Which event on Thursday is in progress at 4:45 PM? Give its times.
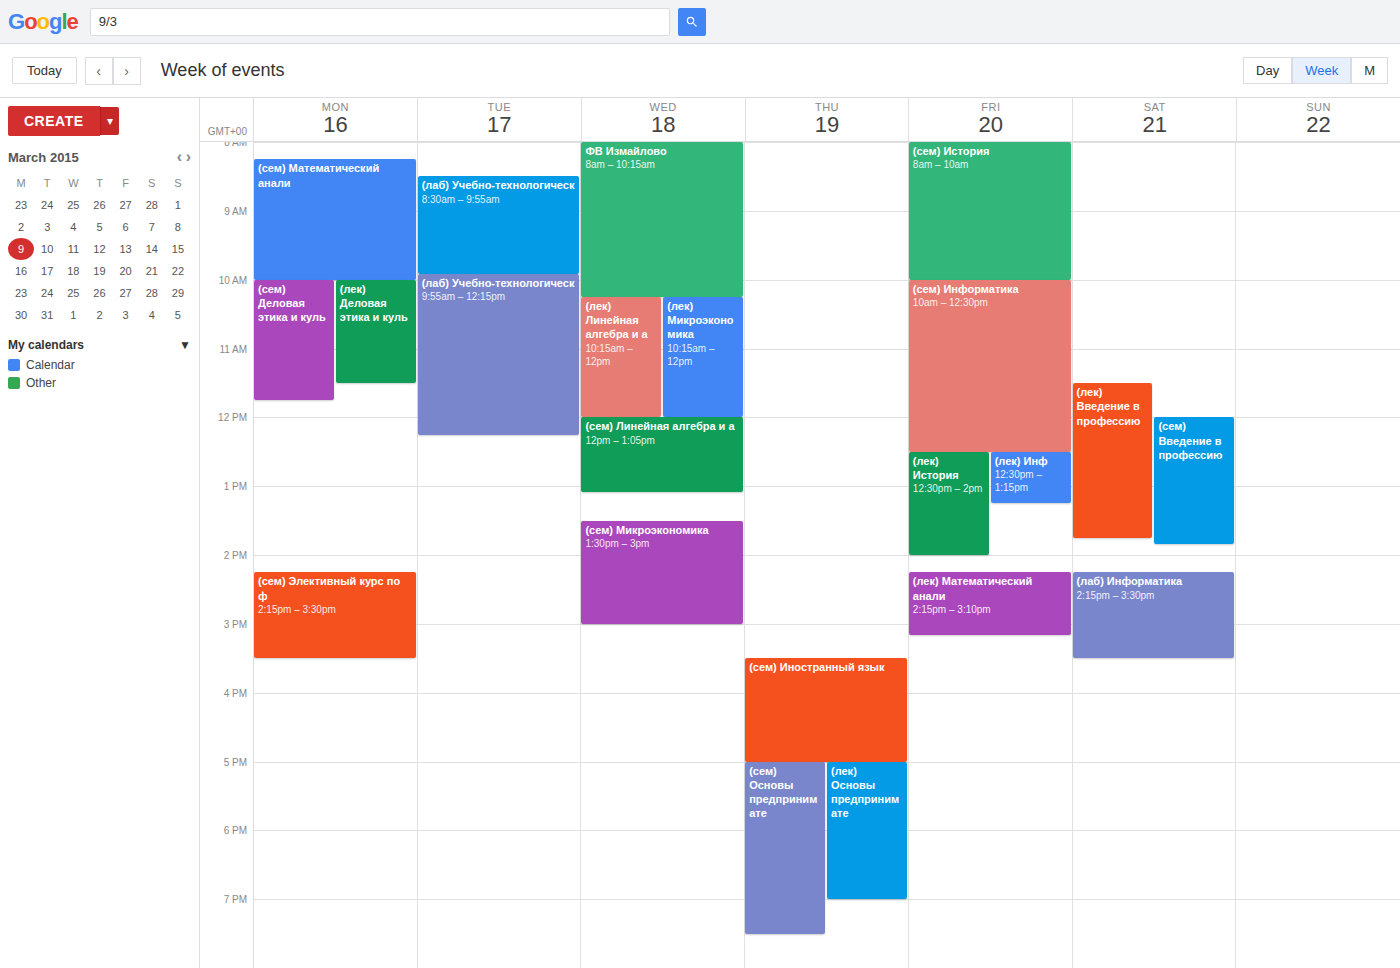
"(сем) Иностранный язык", 3:30 PM to 5:00 PM